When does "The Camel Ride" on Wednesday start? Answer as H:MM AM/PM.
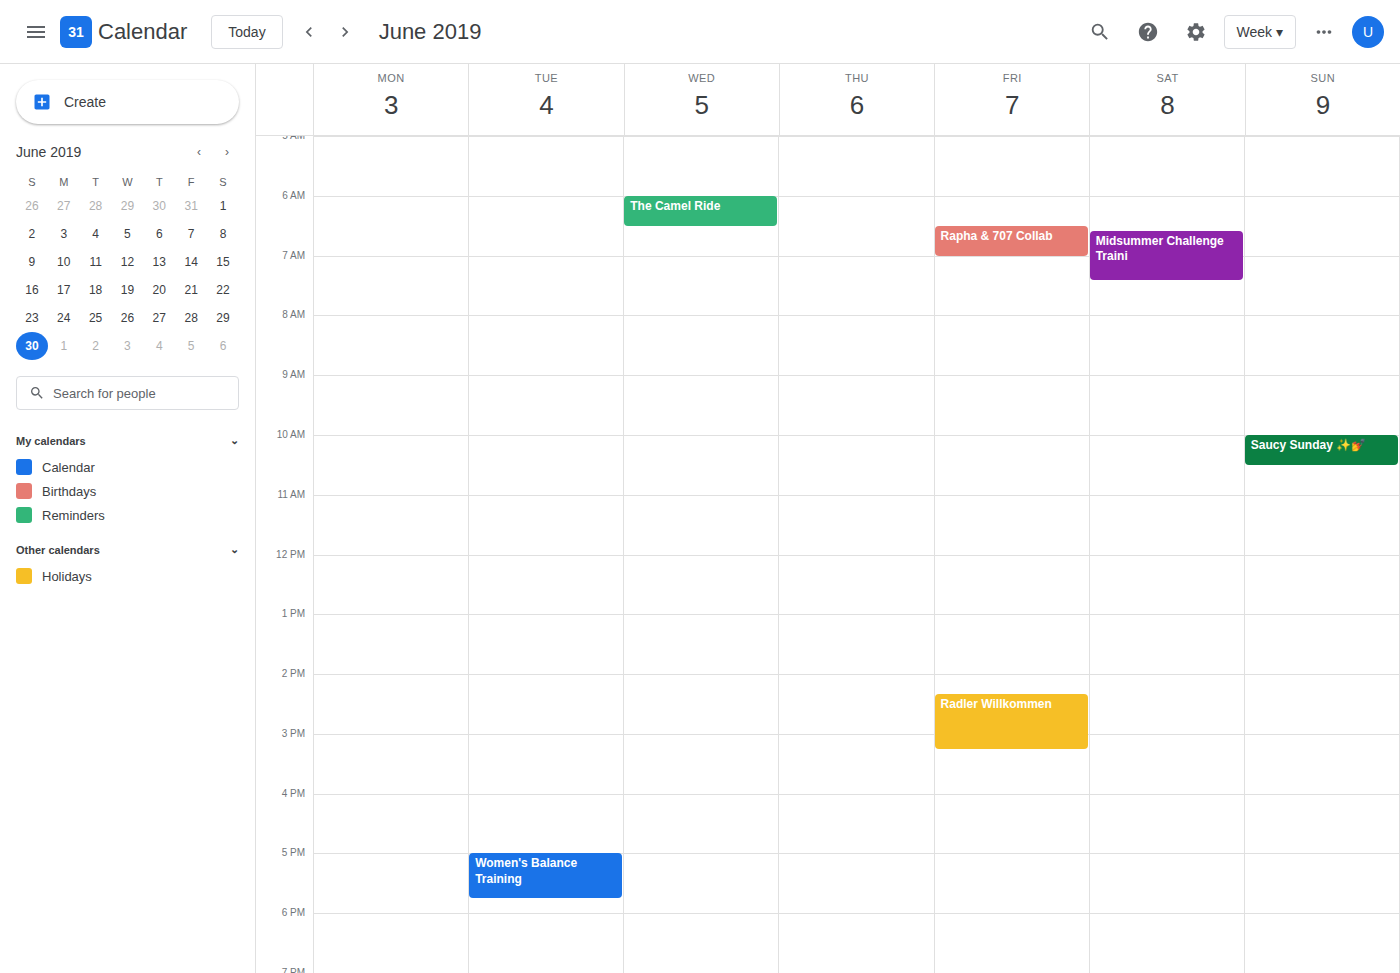
6:00 AM